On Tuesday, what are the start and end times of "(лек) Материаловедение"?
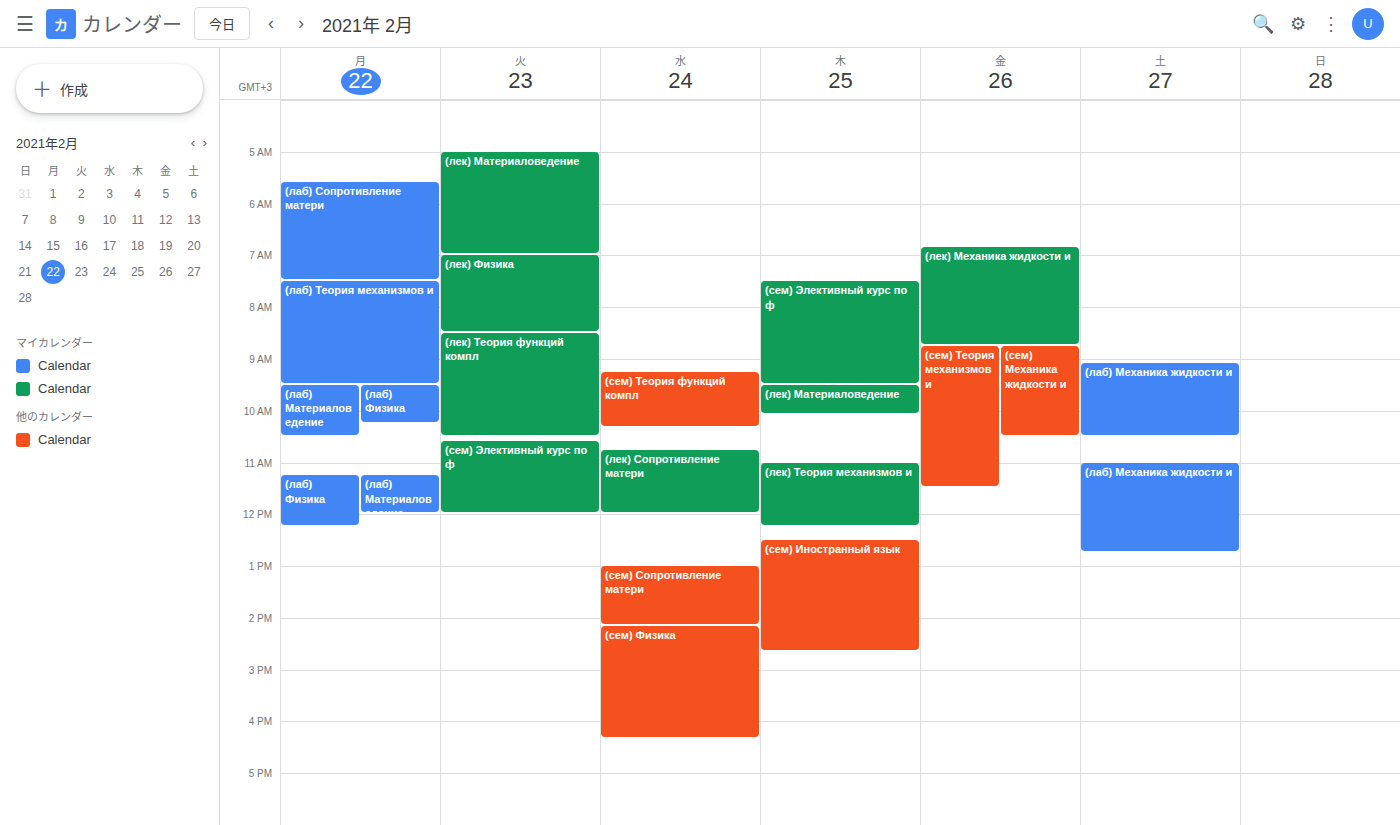
5:00 AM to 7:00 AM